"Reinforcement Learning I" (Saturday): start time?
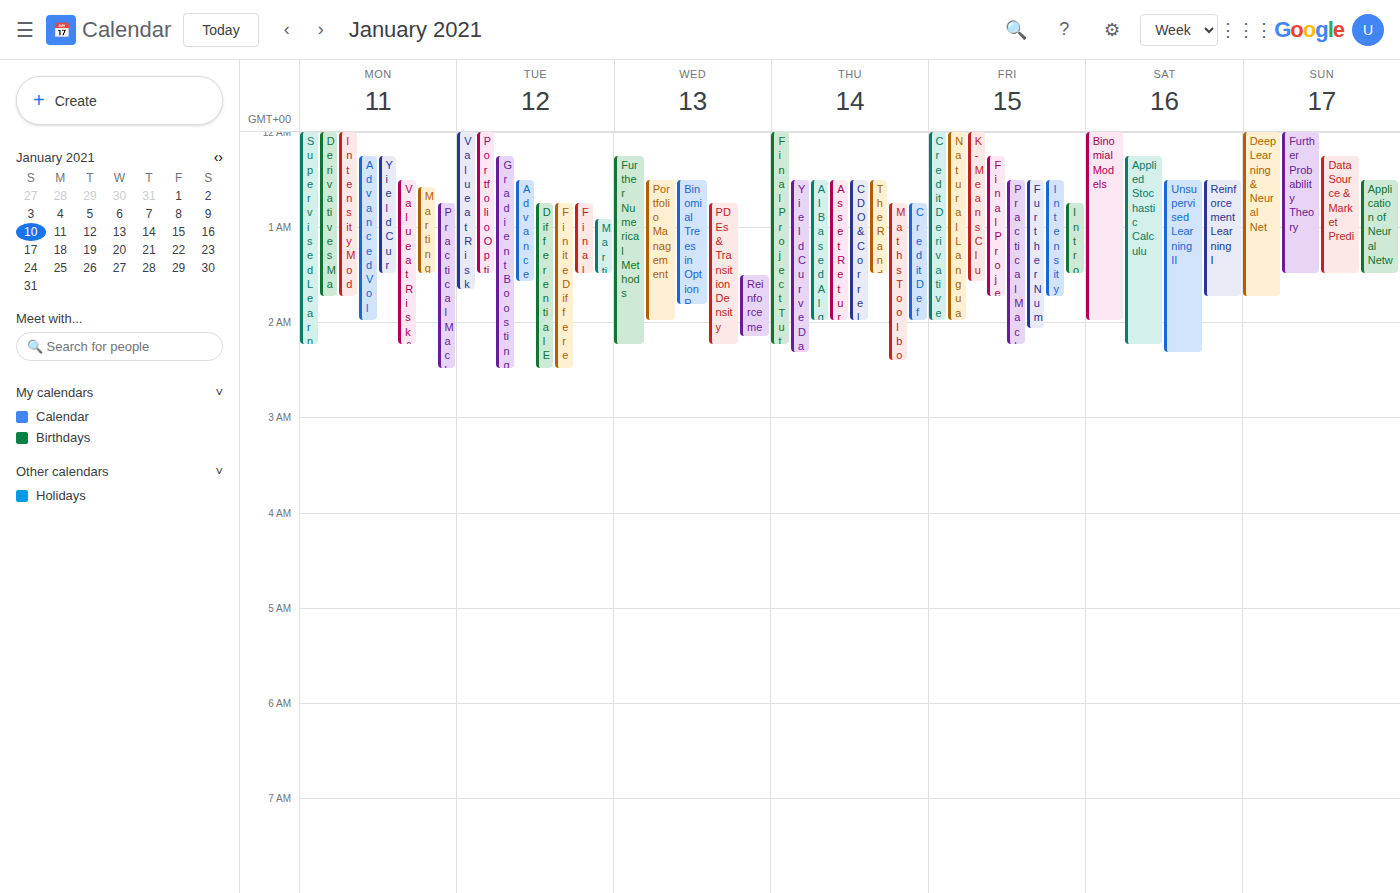
12:30 AM